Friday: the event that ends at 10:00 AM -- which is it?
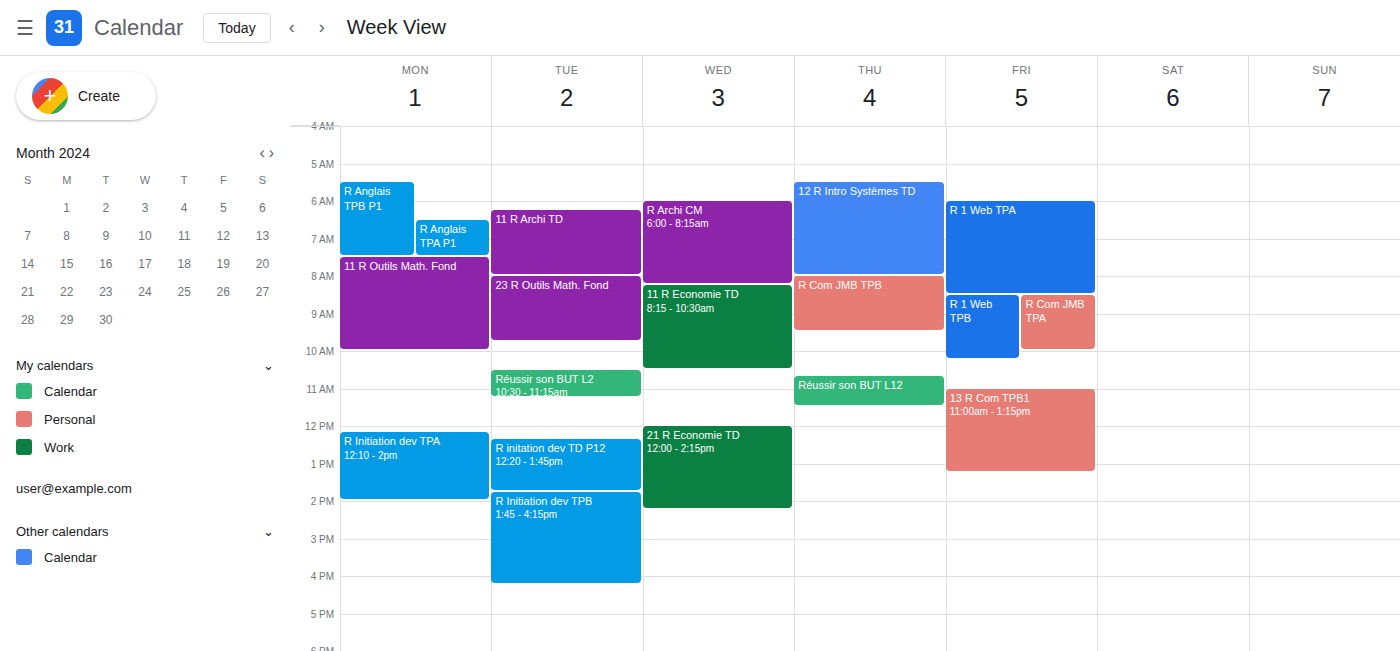
"R Com JMB TPA"